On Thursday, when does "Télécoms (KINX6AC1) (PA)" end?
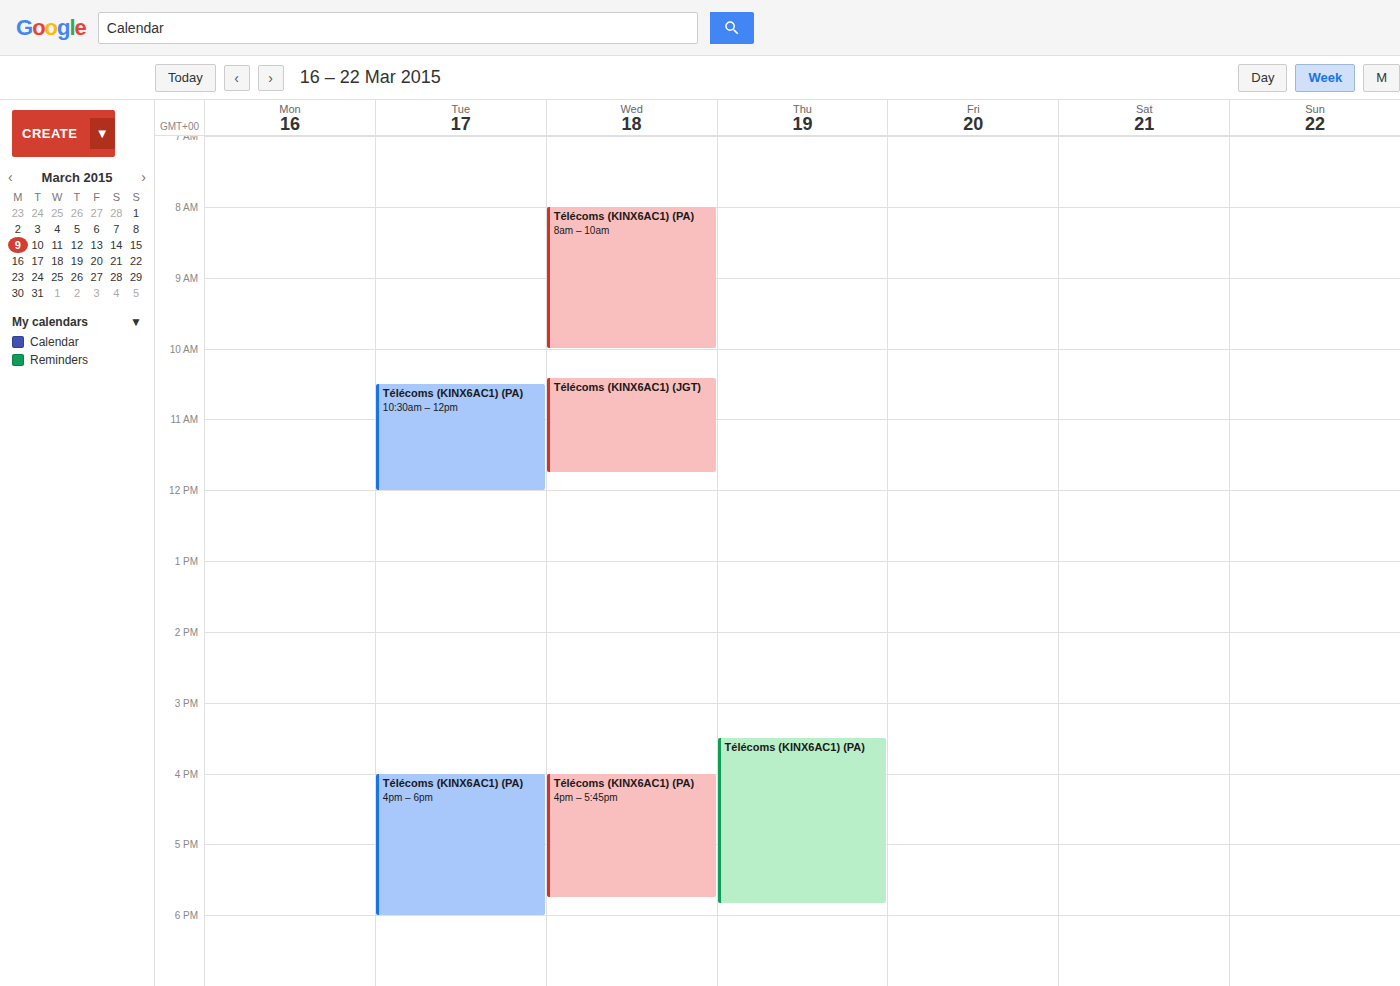
5:50 PM